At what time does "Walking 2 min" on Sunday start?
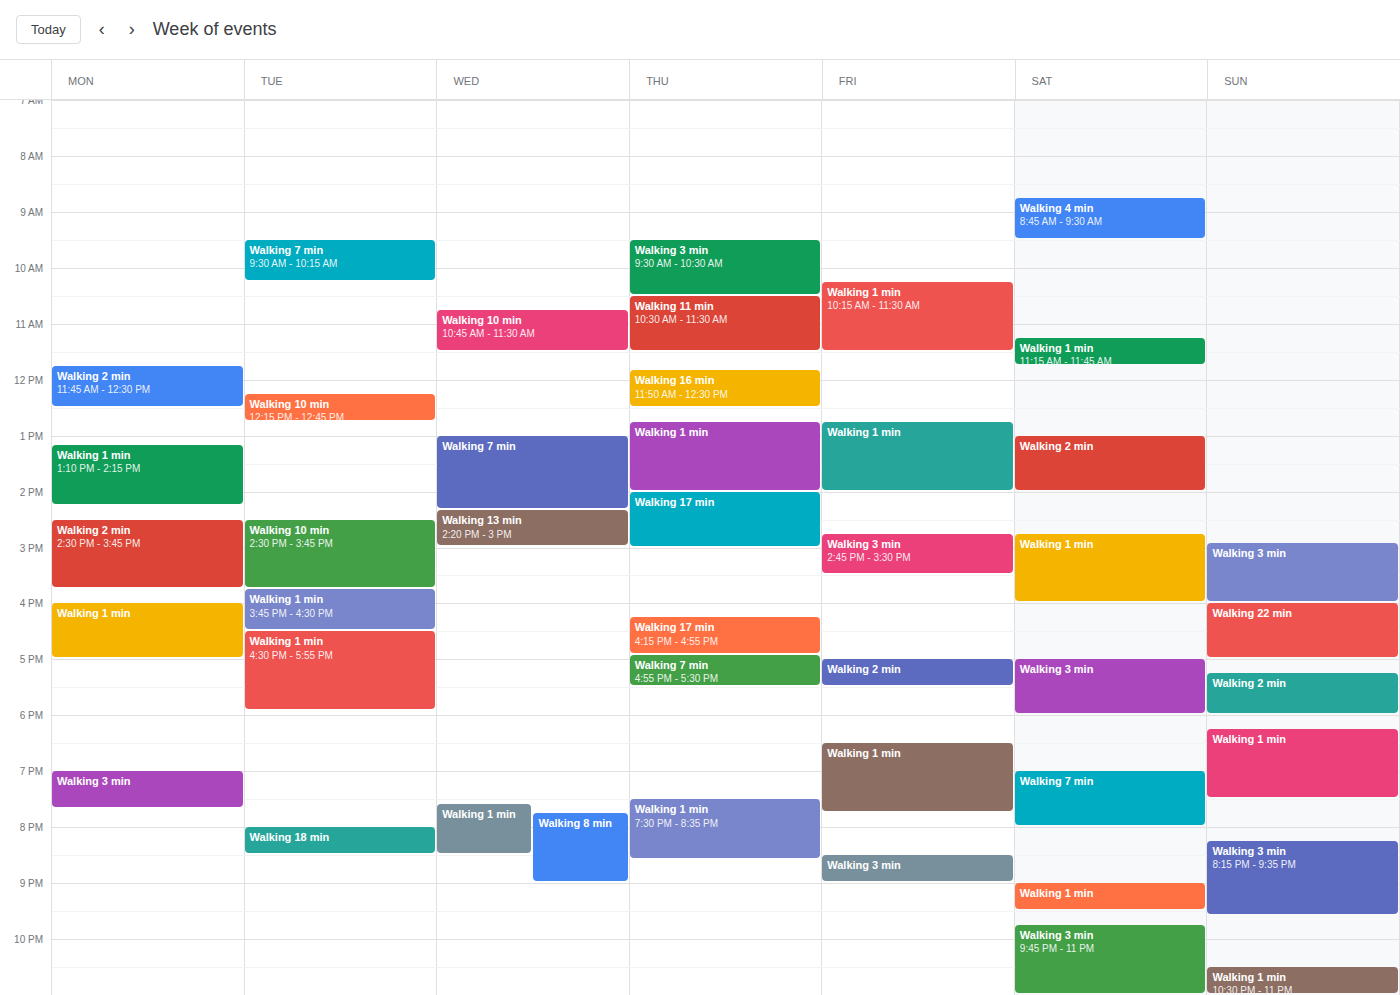
5:15 PM